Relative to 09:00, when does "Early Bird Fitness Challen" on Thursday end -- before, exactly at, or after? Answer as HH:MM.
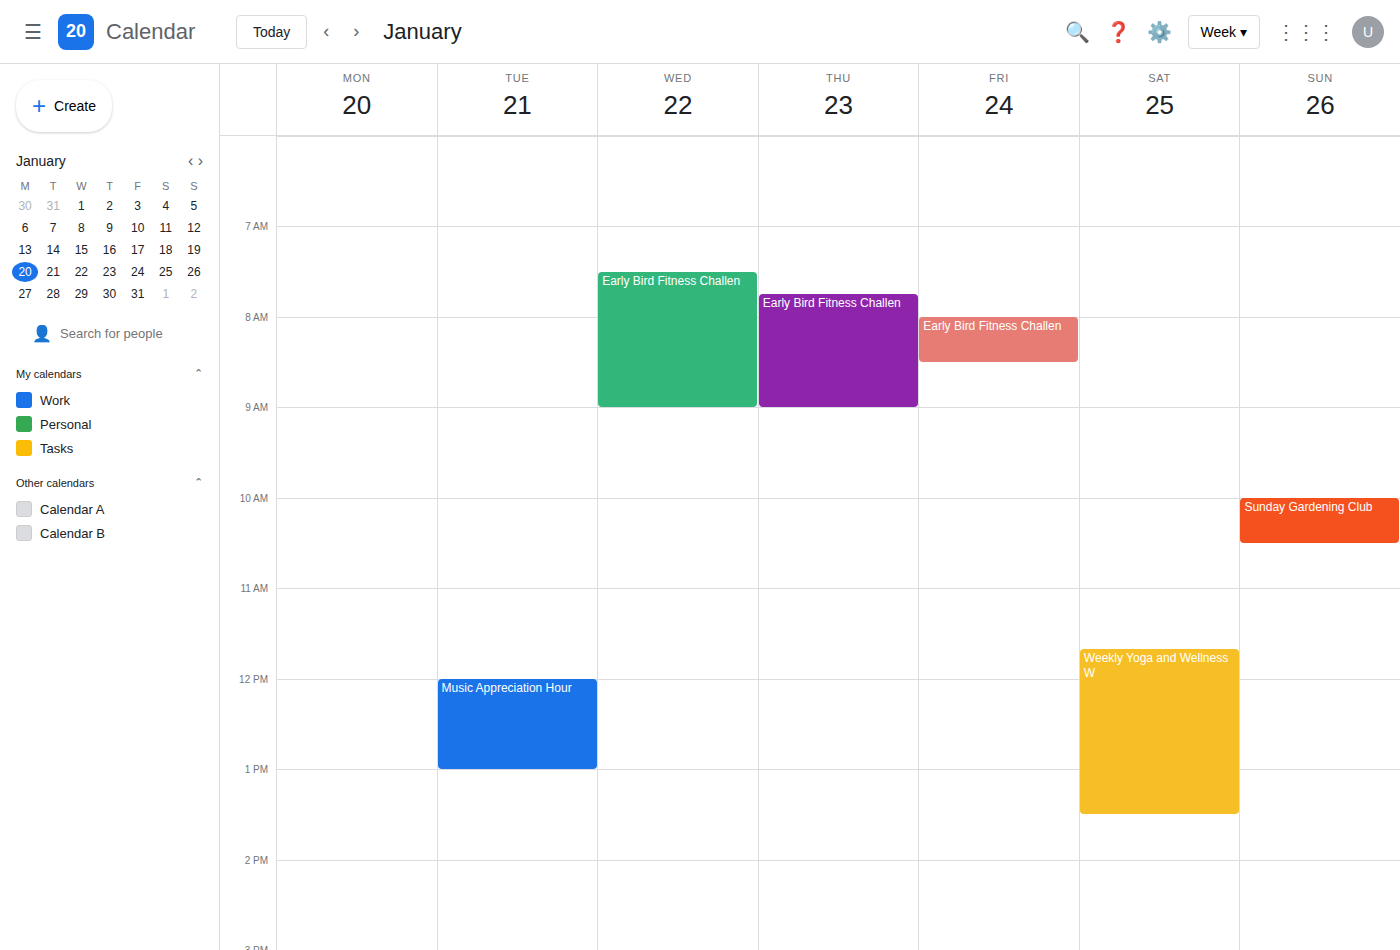
09:00 -- exactly at 09:00, on the 09:00 line.